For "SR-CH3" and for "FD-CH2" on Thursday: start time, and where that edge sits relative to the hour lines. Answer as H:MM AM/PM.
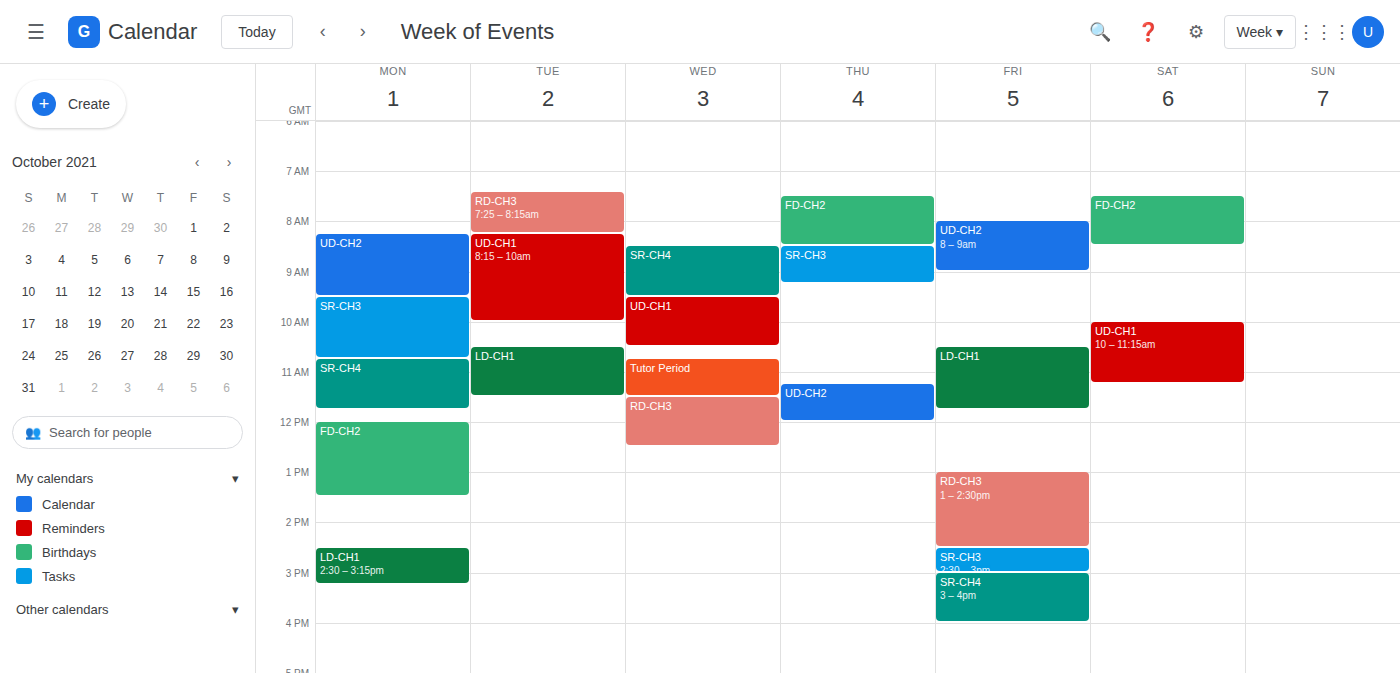
"SR-CH3": 8:30 AM, halfway between the 8 AM and 9 AM lines. "FD-CH2": 7:30 AM, halfway between the 7 AM and 8 AM lines.